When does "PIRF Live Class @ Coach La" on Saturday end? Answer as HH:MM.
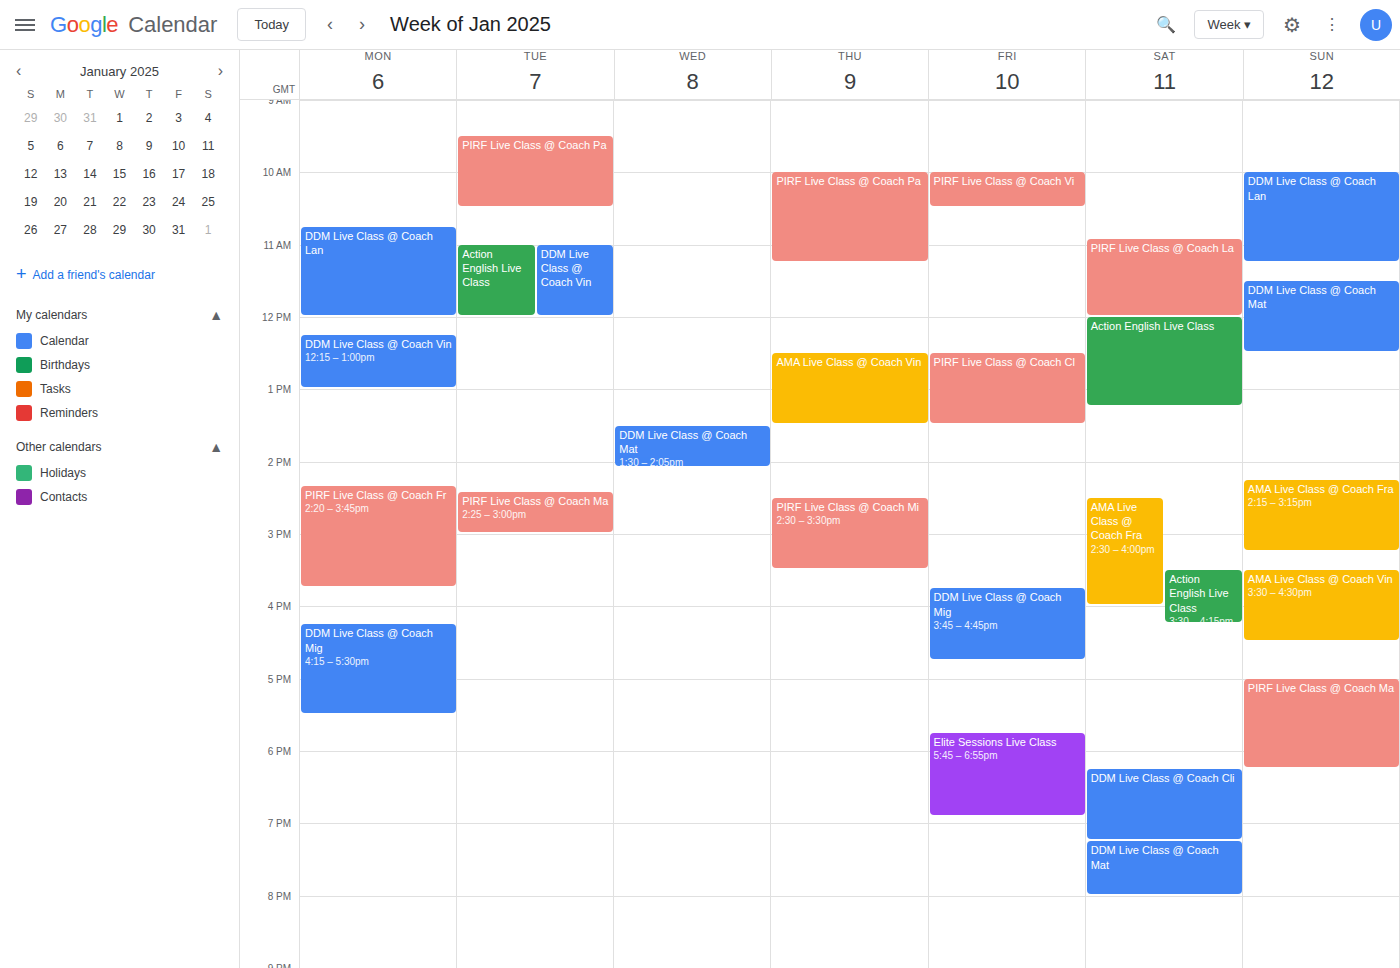
12:00